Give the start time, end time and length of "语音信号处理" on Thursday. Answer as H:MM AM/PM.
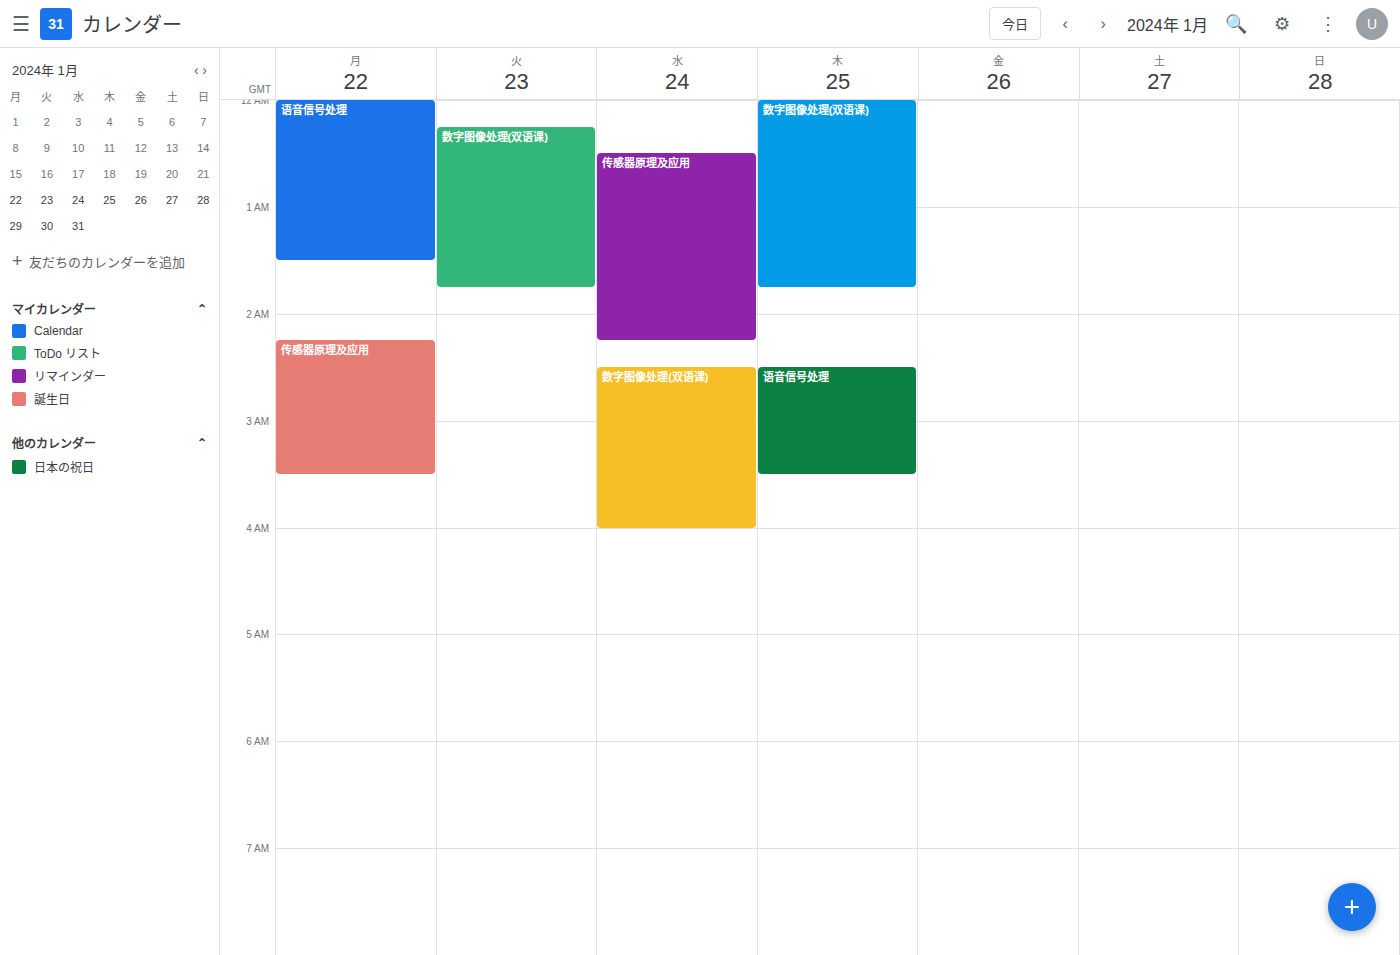
2:30 AM to 3:30 AM, 1 hour